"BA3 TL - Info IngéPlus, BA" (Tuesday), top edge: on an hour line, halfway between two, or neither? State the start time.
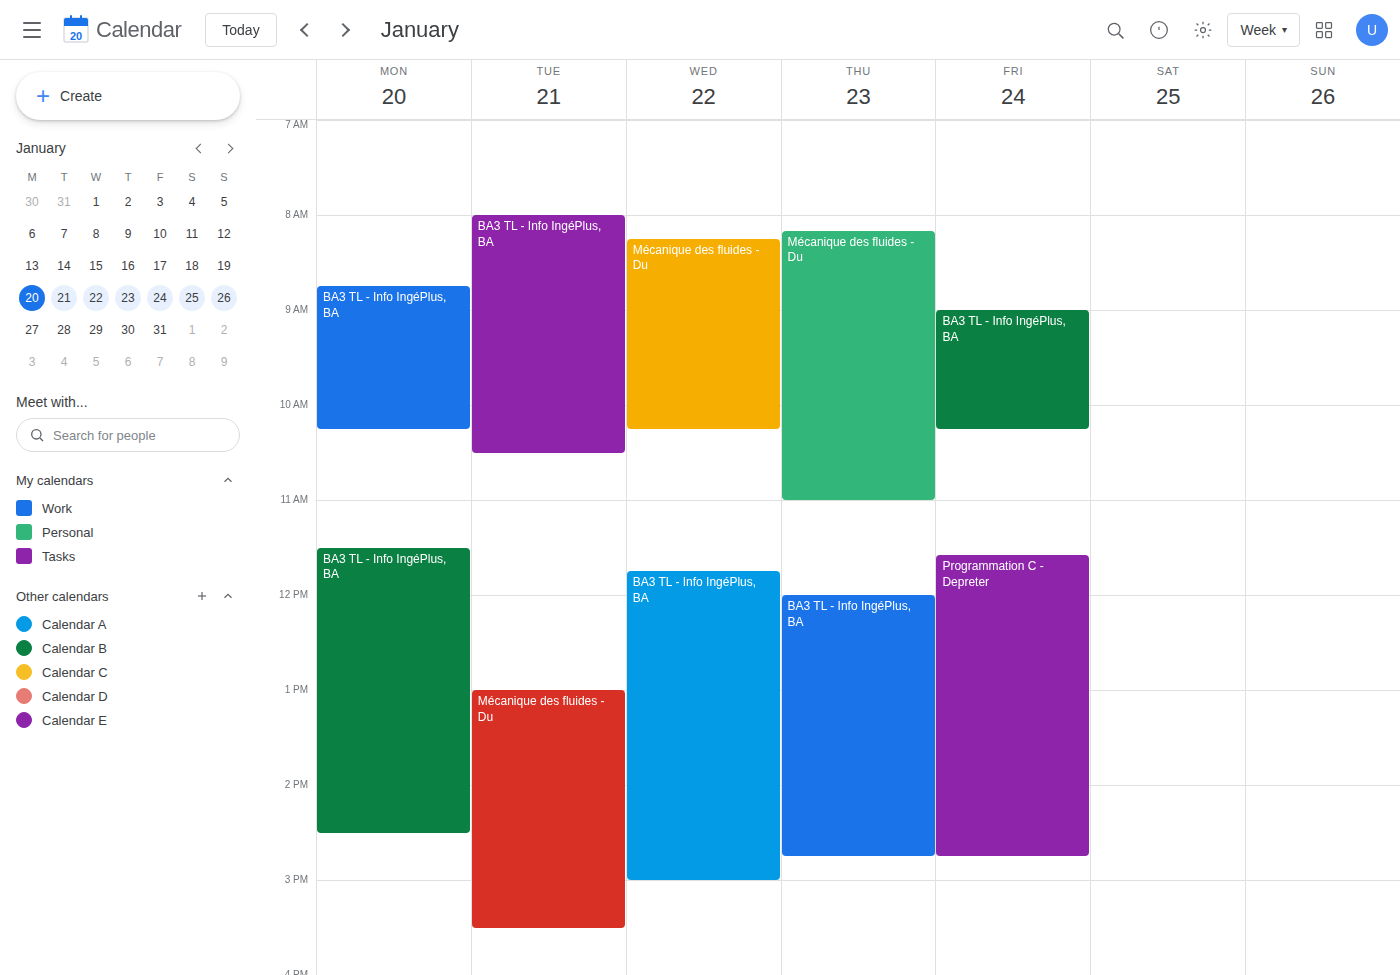
8:00 AM -- exactly on the 8 AM line.